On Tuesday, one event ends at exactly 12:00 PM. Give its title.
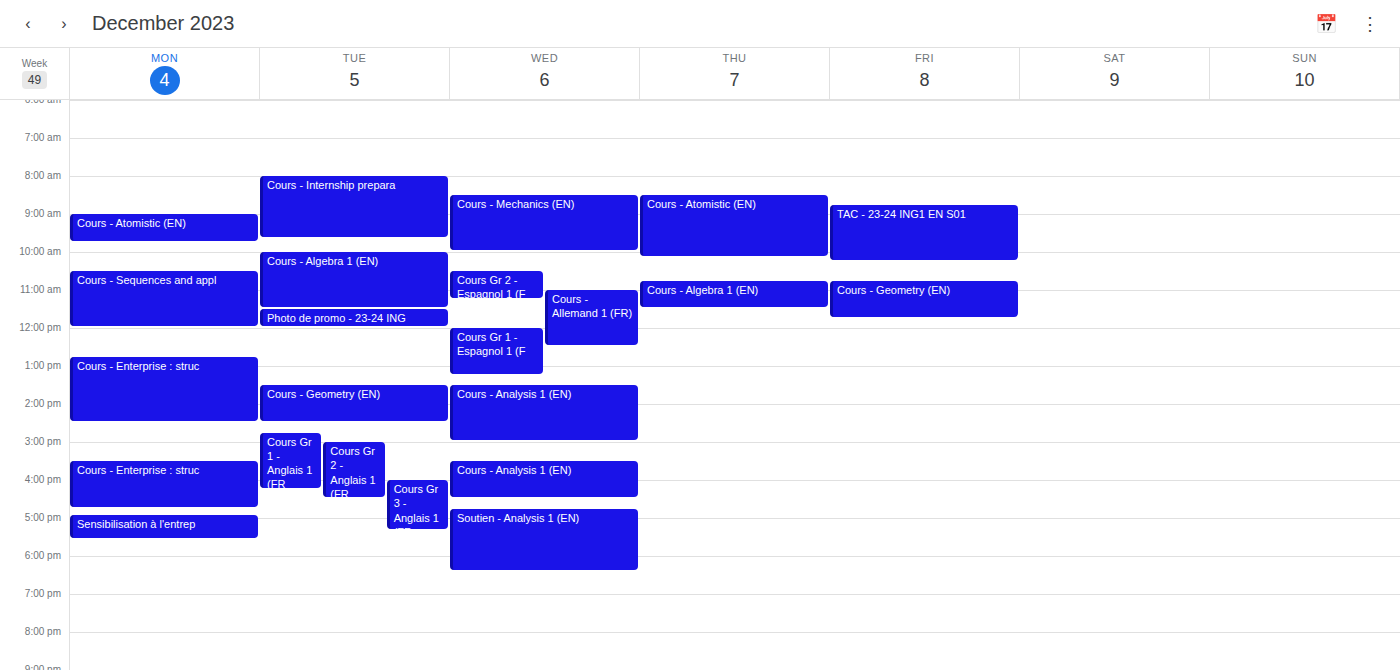
"Photo de promo - 23-24 ING"